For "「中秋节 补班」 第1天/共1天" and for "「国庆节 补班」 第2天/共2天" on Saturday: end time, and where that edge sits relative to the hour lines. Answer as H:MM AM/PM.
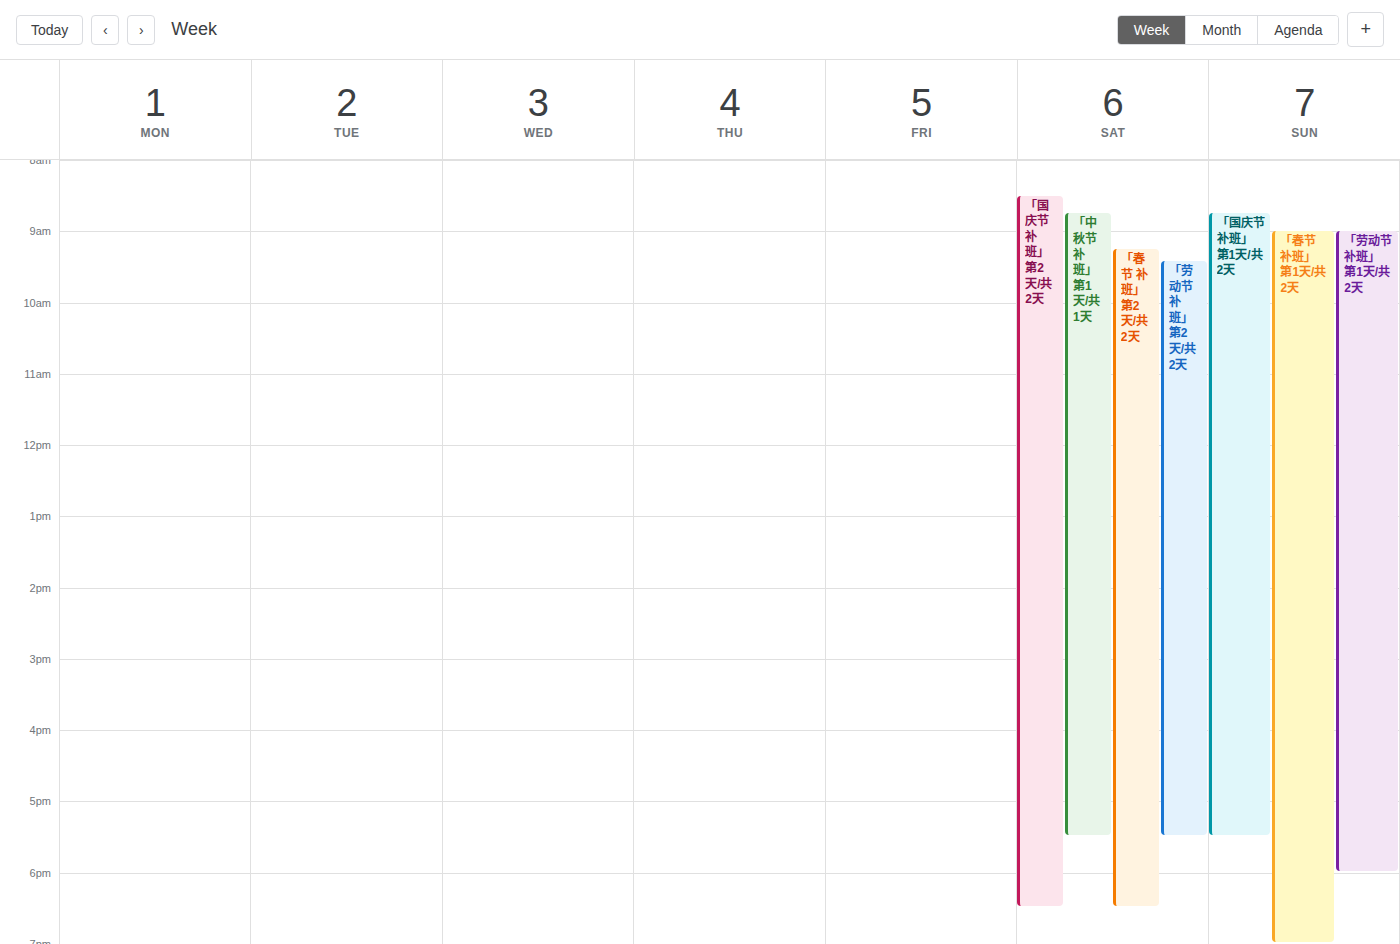
"「中秋节 补班」 第1天/共1天": 5:30 PM, halfway between the 5 PM and 6 PM lines. "「国庆节 补班」 第2天/共2天": 6:30 PM, halfway between the 6 PM and 7 PM lines.